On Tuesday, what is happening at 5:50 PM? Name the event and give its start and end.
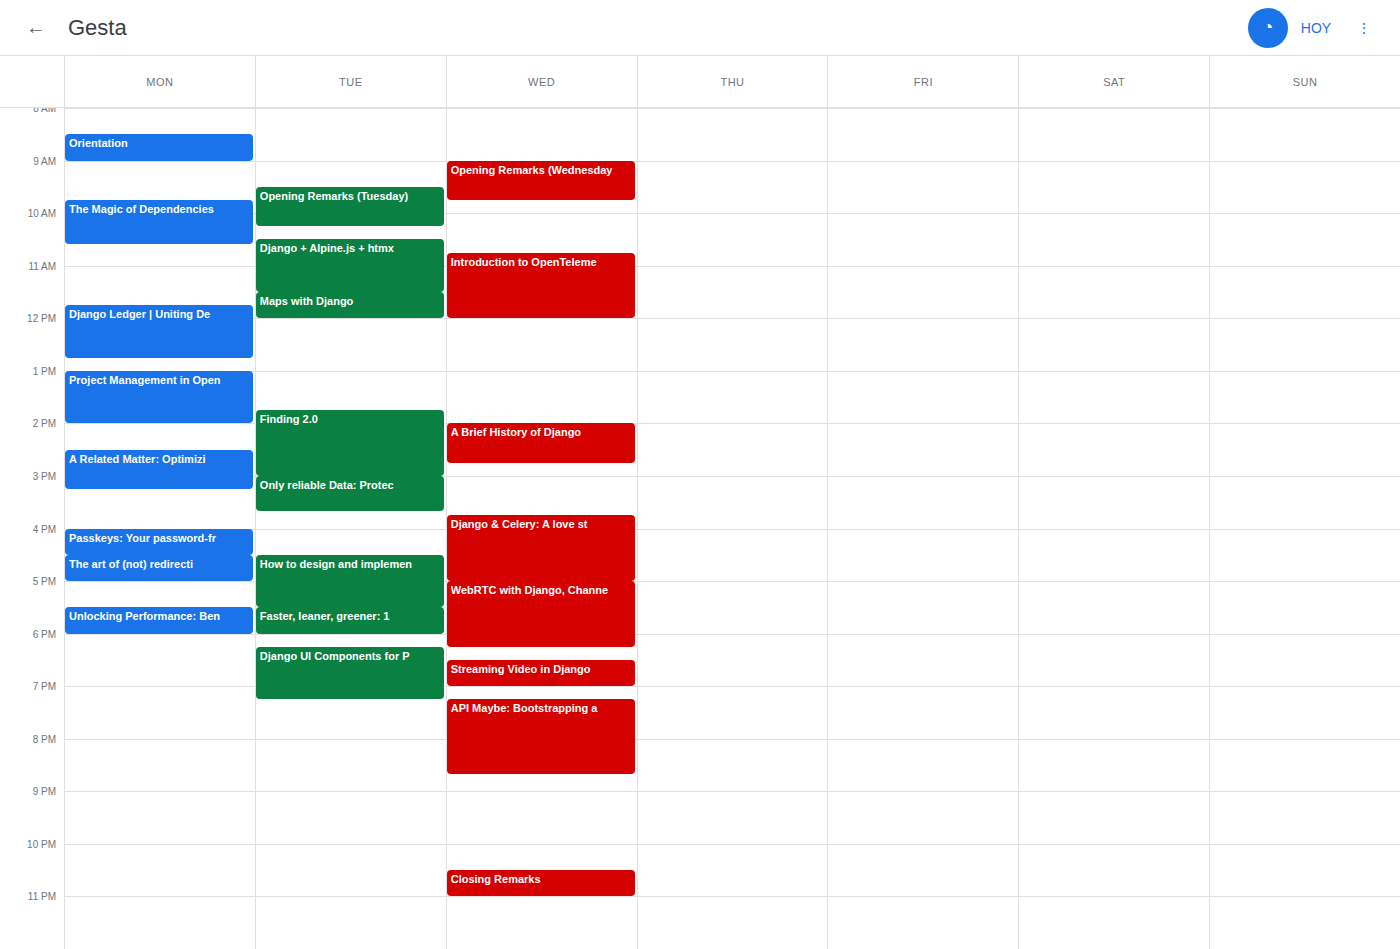
"Faster, leaner, greener: 1", 5:30 PM to 6:00 PM